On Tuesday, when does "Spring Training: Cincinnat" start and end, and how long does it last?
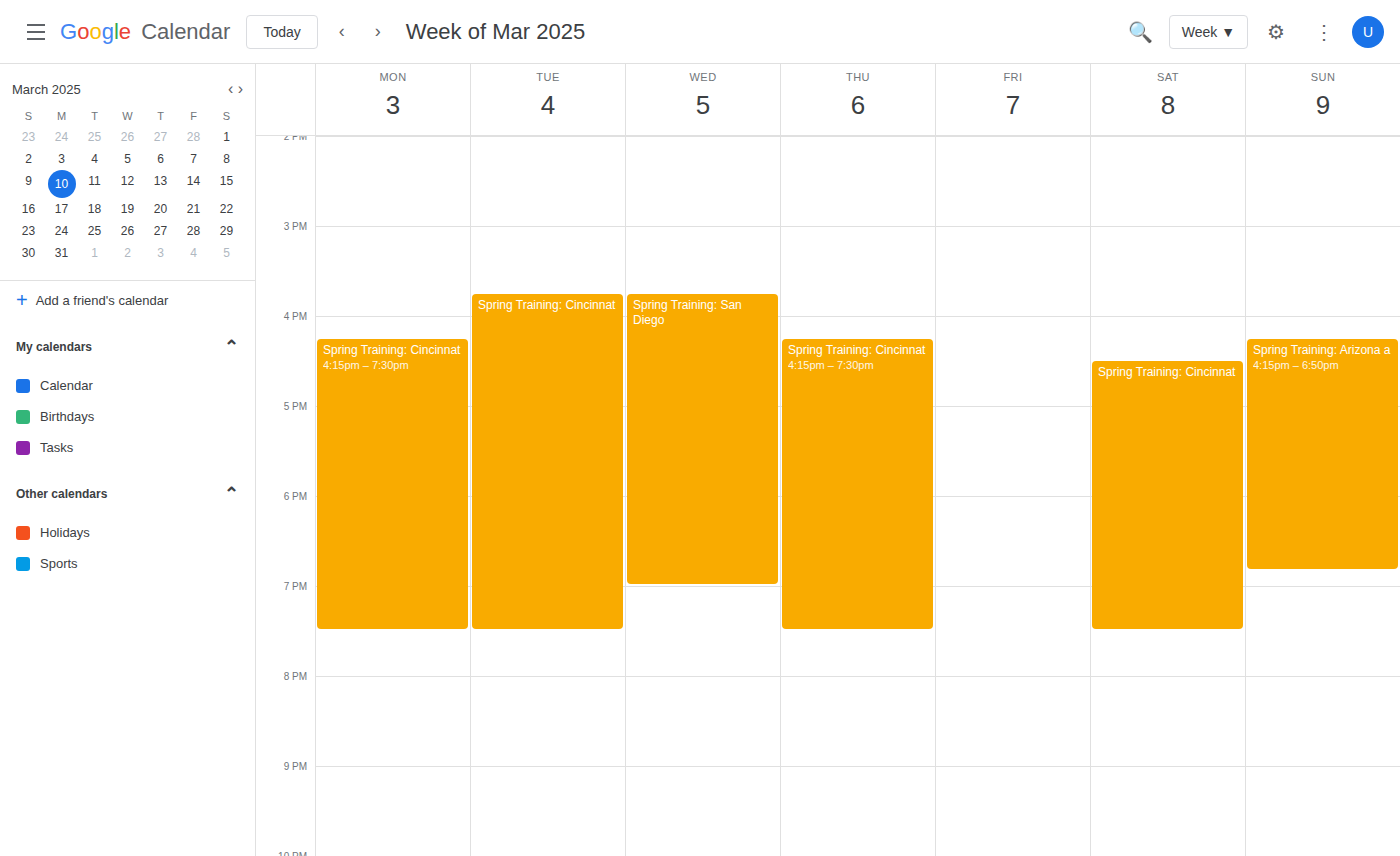
3:45 PM to 7:30 PM, 3 hours 45 minutes